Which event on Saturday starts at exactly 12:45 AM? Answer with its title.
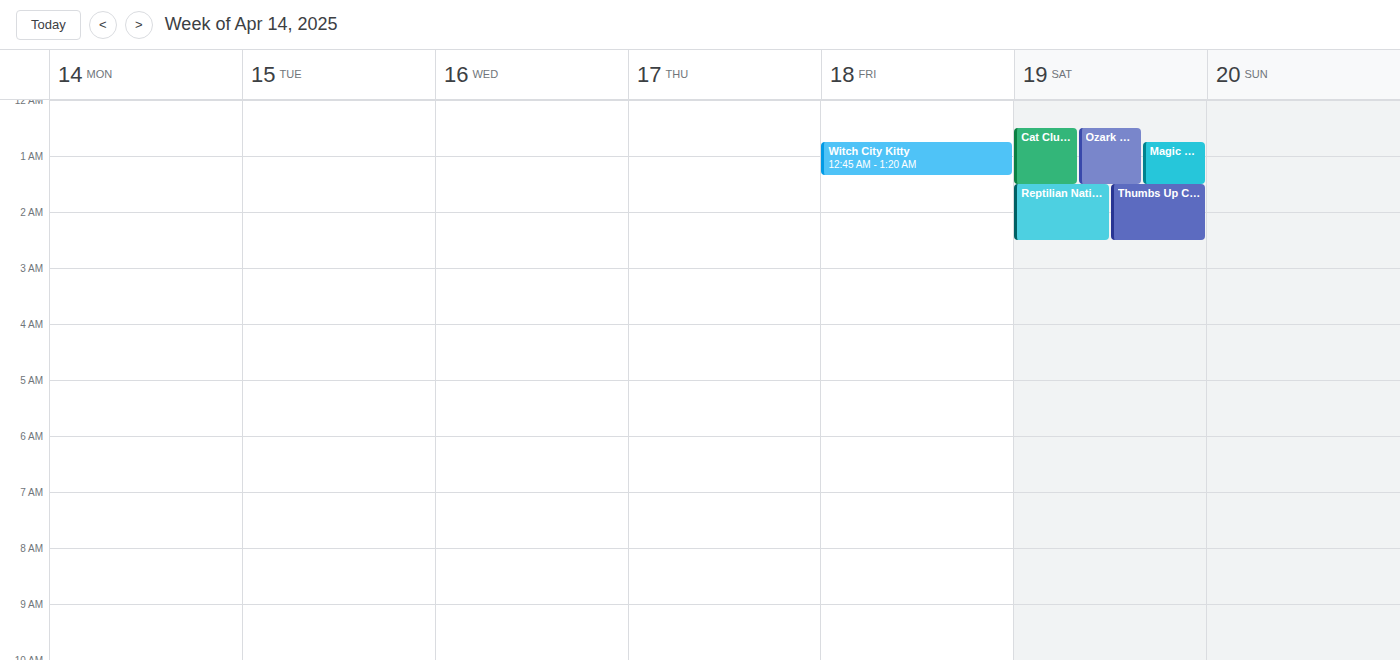
"Magic Valley Exotic Pet Ex"